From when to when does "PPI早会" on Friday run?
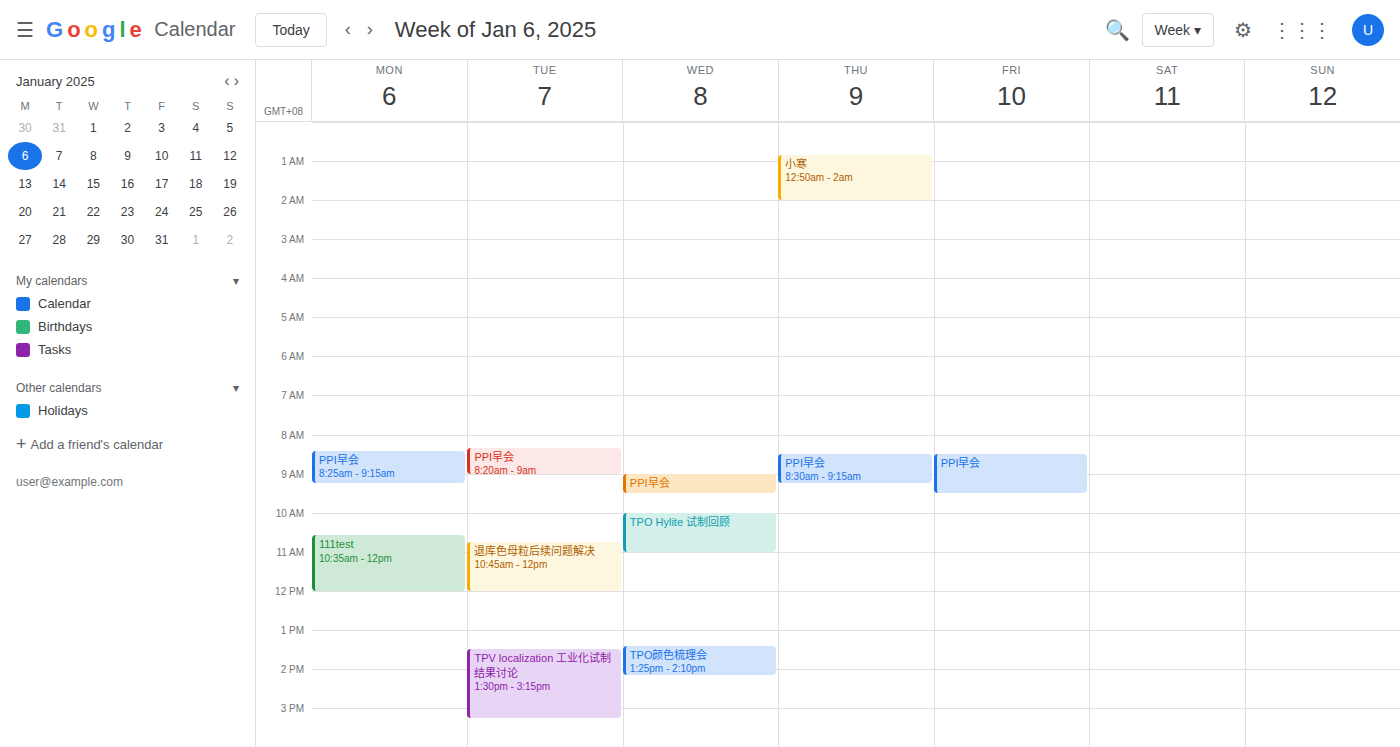
8:30 AM to 9:30 AM